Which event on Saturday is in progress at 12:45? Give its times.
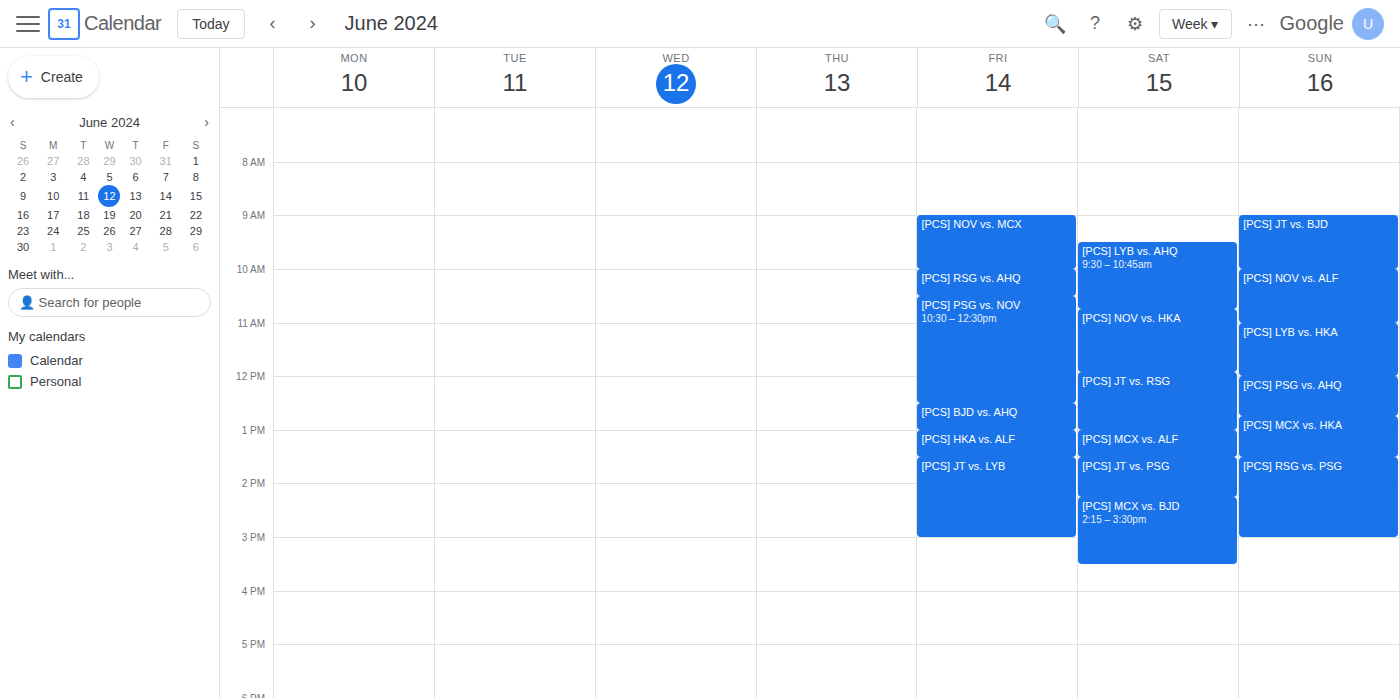
"[PCS] JT vs. RSG", 11:55 to 13:00